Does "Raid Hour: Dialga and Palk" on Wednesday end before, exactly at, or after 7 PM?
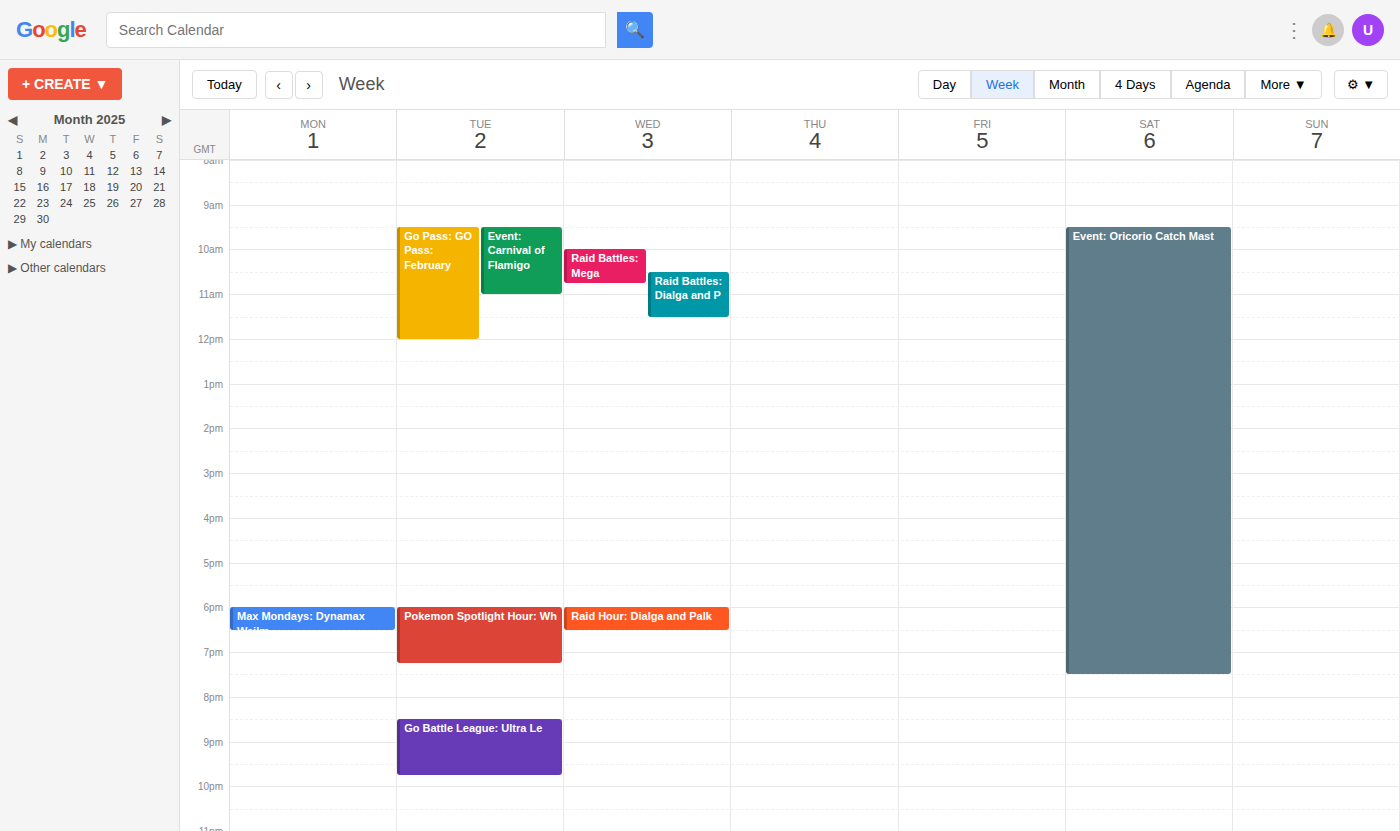
6:30 PM -- before 7 PM, 30 minutes above the 7 PM line.